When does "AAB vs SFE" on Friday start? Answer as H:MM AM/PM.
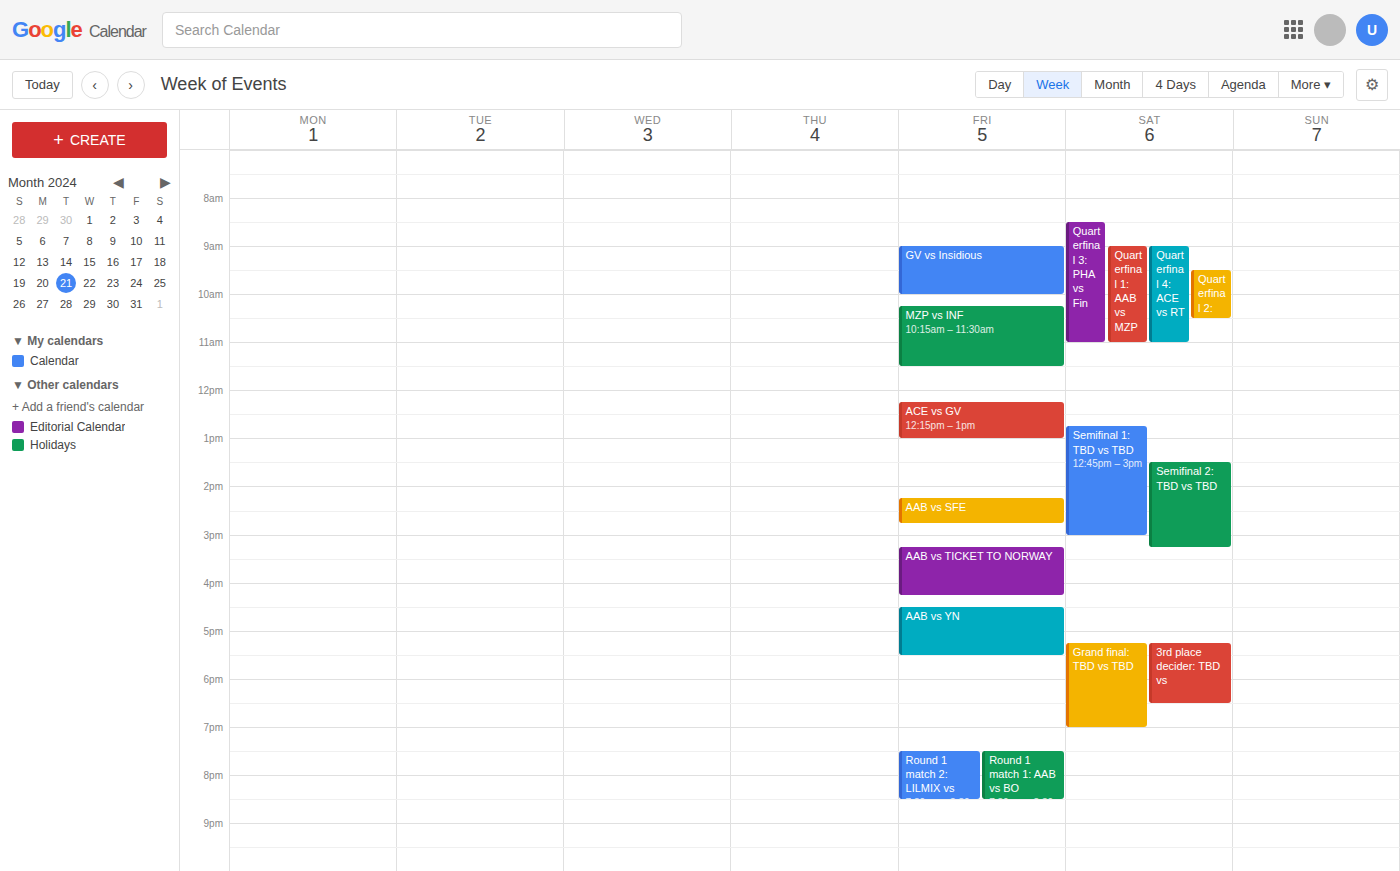
2:15 PM